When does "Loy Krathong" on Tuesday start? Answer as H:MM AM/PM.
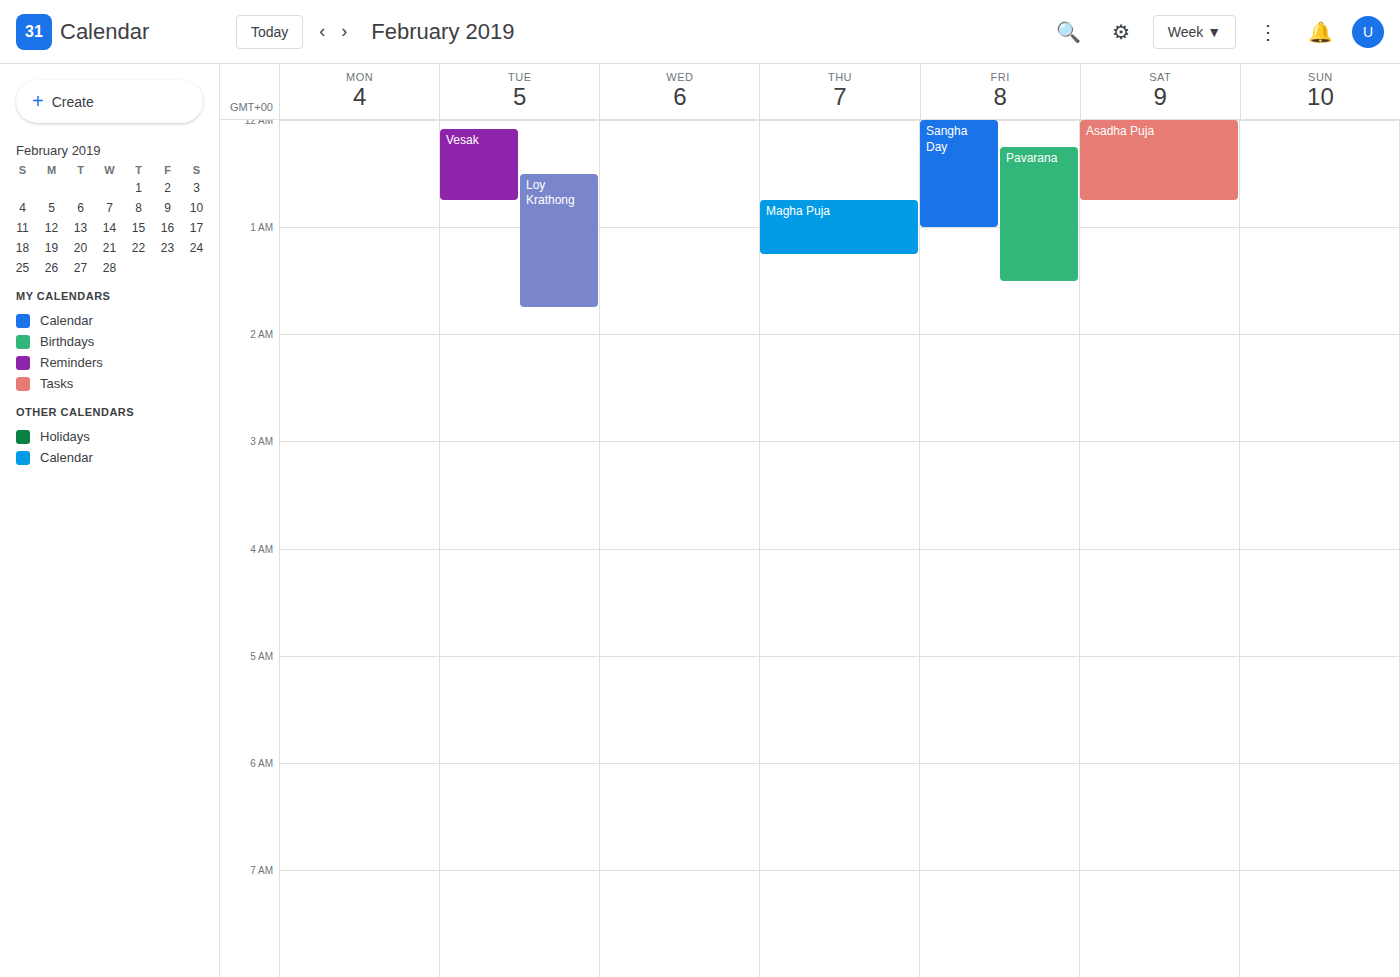
12:30 AM